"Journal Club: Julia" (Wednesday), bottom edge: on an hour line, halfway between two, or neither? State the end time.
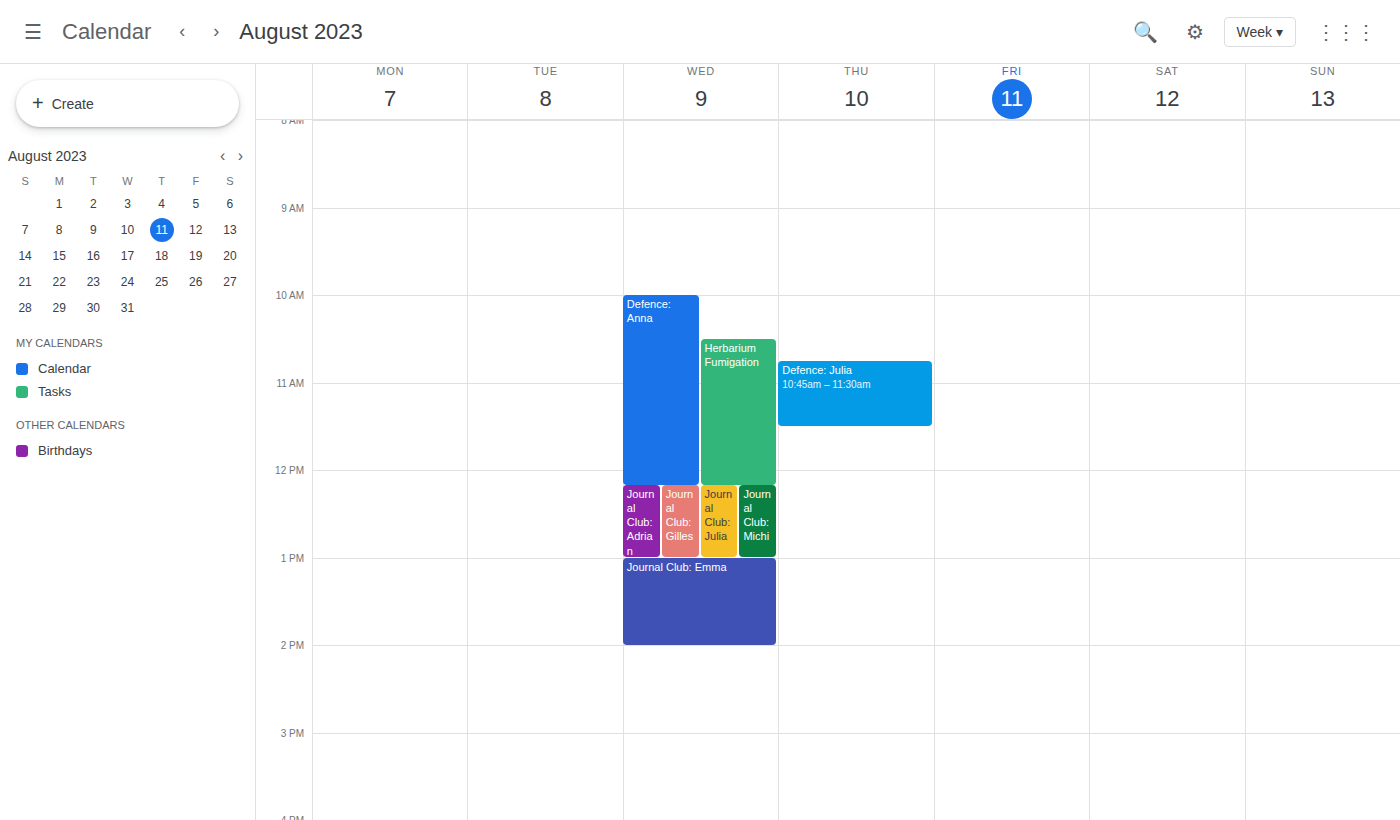
1:00 PM -- exactly on the 1 PM line.